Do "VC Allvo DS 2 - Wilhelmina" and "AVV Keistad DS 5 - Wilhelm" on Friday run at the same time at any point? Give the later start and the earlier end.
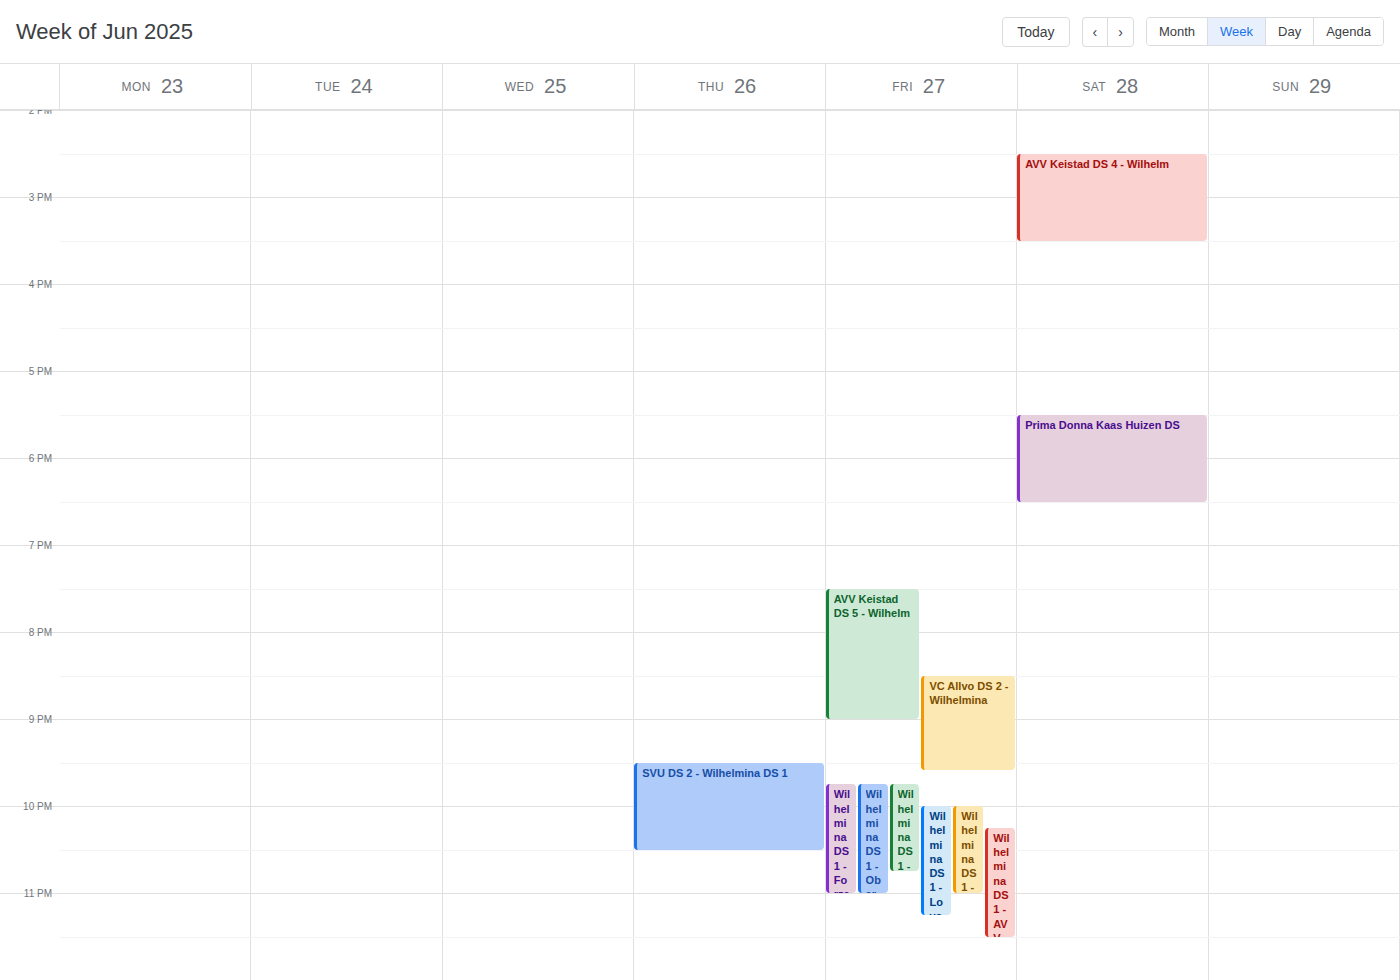
"VC Allvo DS 2 - Wilhelmina" starts at 8:30 PM, before "AVV Keistad DS 5 - Wilhelm" ends at 9:00 PM -- they overlap.